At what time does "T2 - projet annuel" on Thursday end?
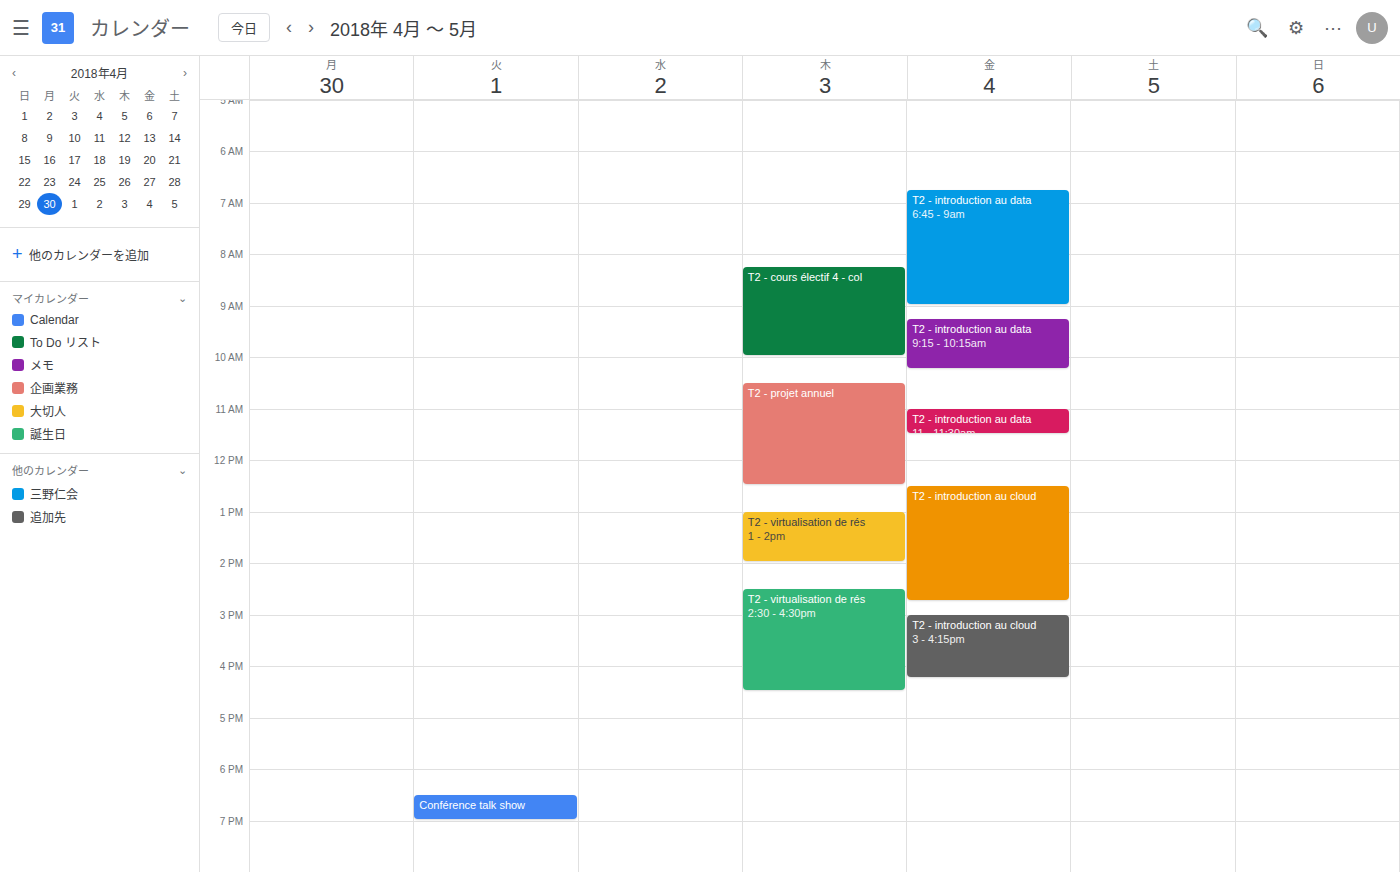
12:30 PM